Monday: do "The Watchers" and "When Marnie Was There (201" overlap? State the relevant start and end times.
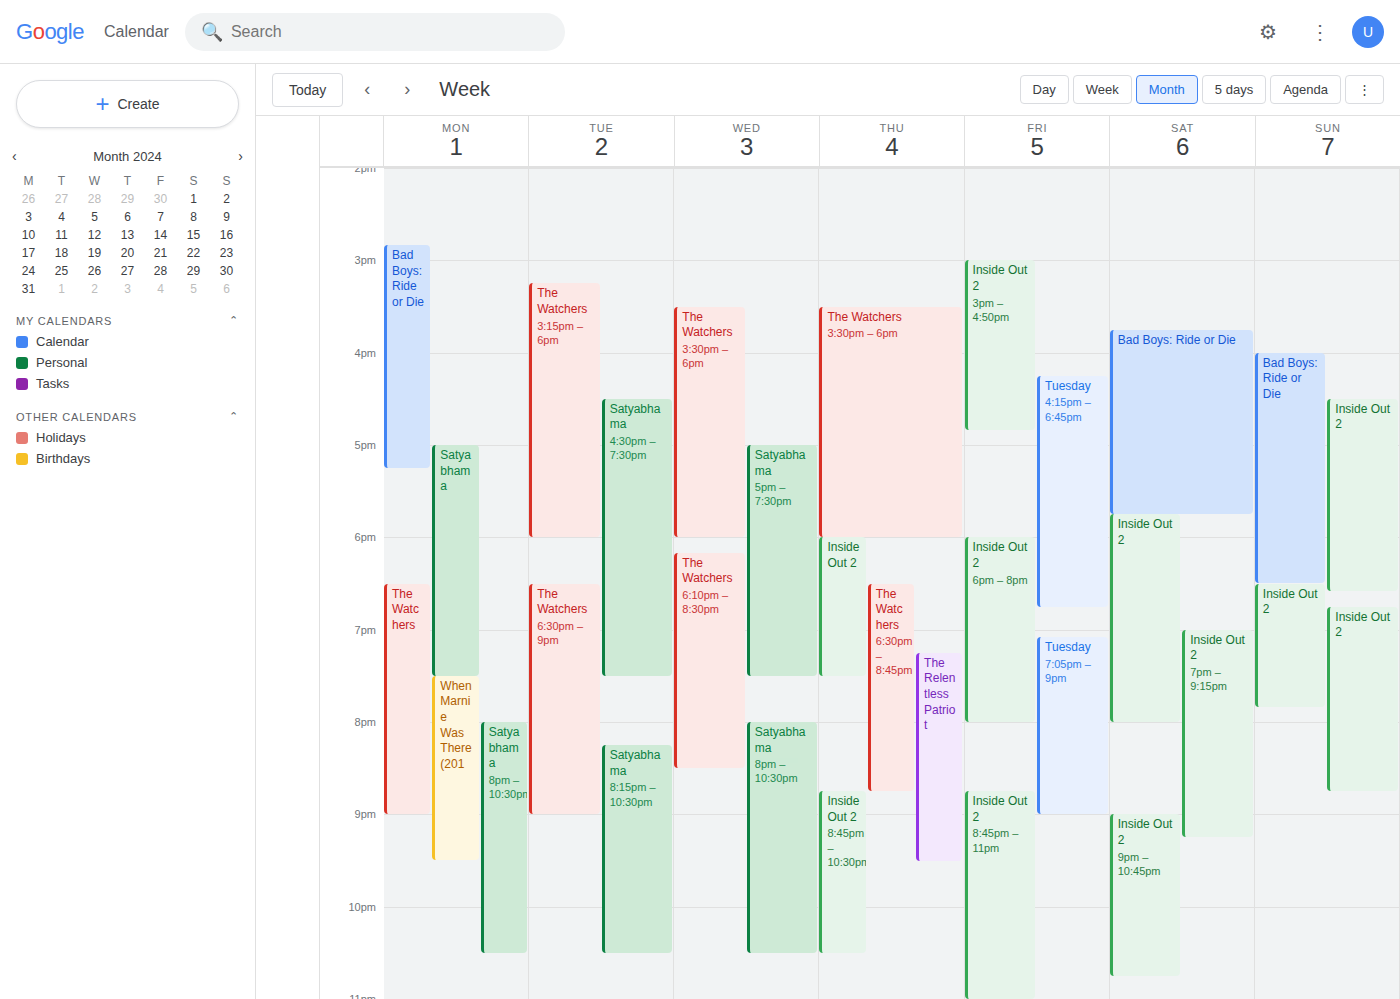
"When Marnie Was There (201" starts at 7:30 PM, before "The Watchers" ends at 9:00 PM -- they overlap.